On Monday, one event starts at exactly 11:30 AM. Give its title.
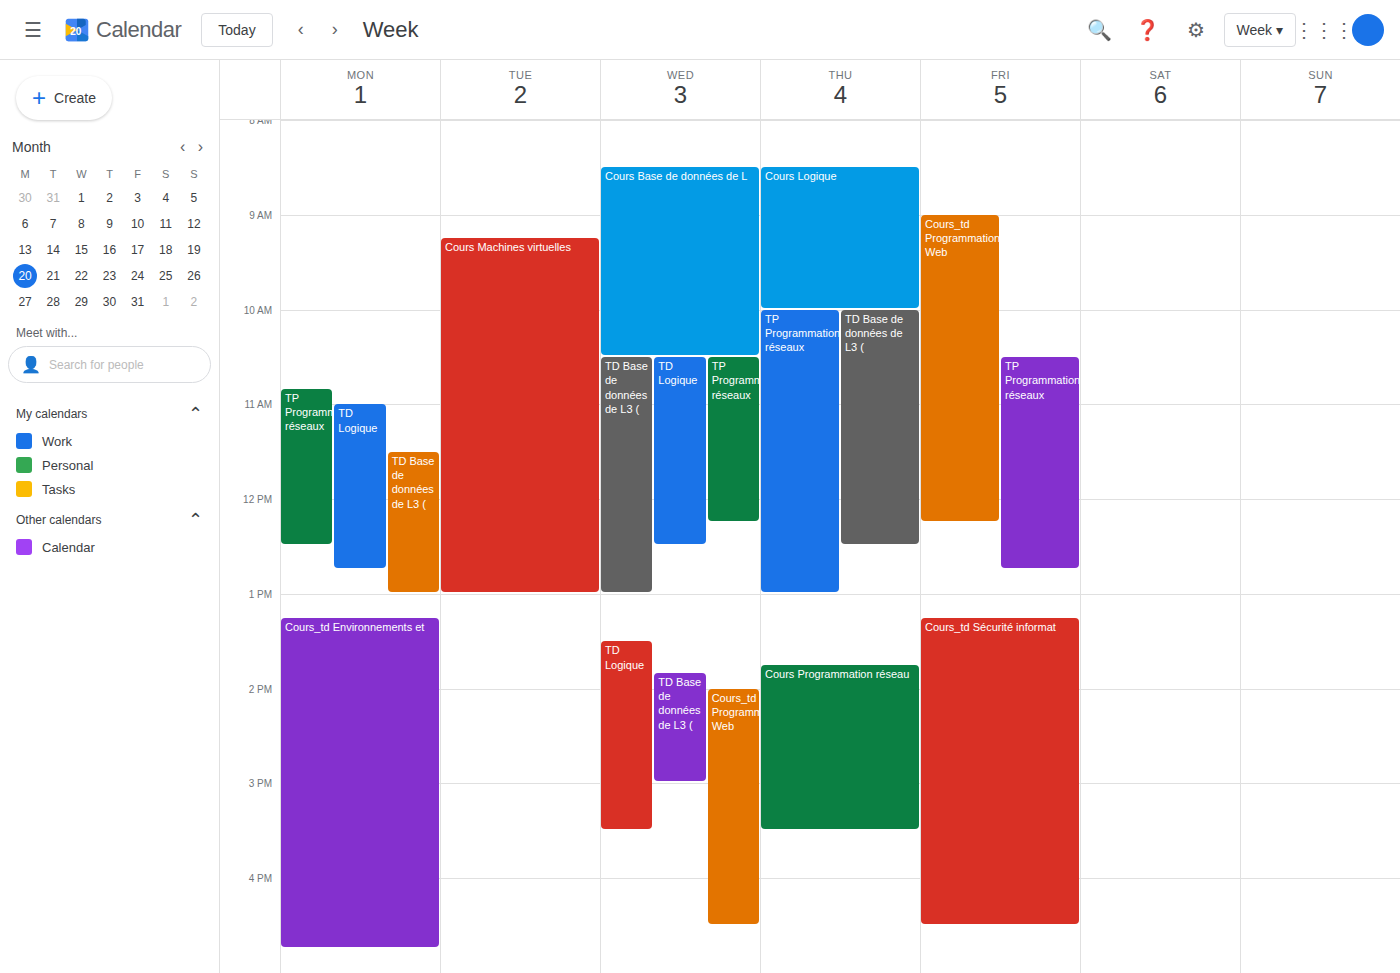
"TD Base de données de L3 ("